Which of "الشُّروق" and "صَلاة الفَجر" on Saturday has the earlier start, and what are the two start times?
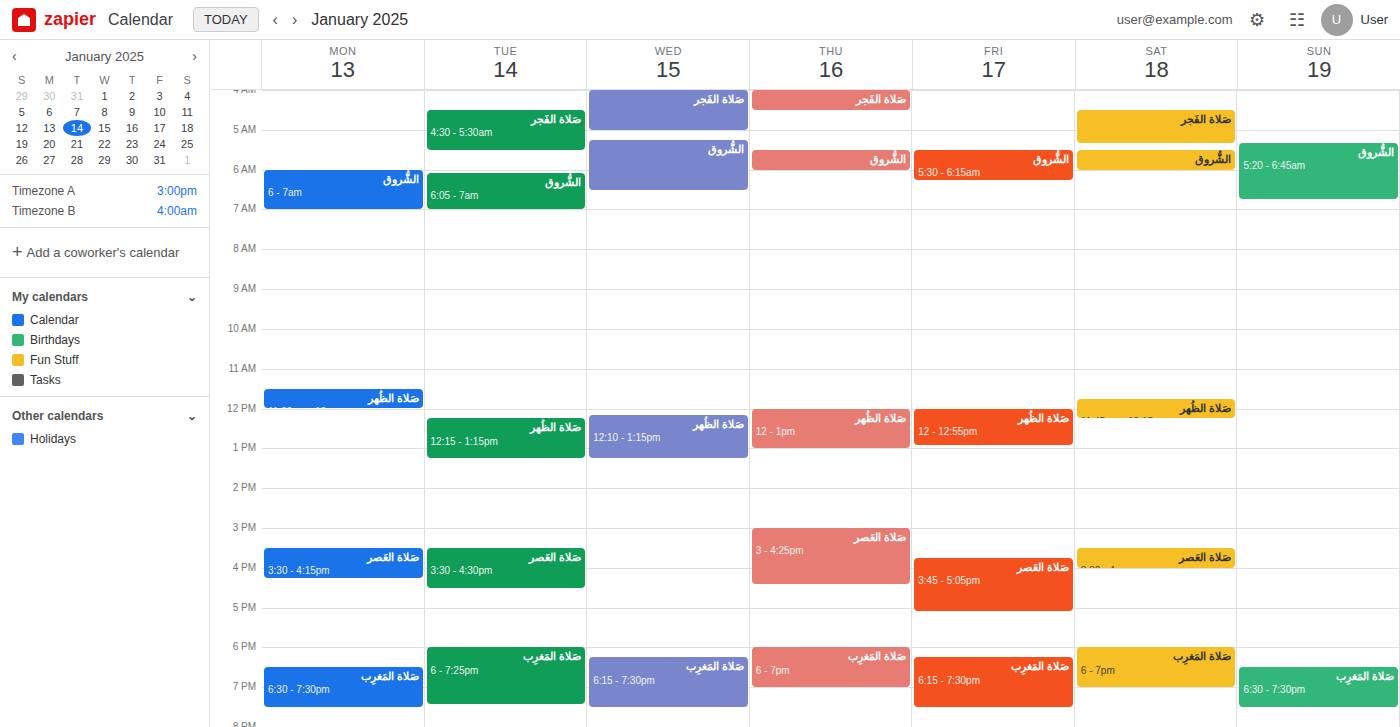
"صَلاة الفَجر" 4:30 AM; "الشُّروق" 5:30 AM.